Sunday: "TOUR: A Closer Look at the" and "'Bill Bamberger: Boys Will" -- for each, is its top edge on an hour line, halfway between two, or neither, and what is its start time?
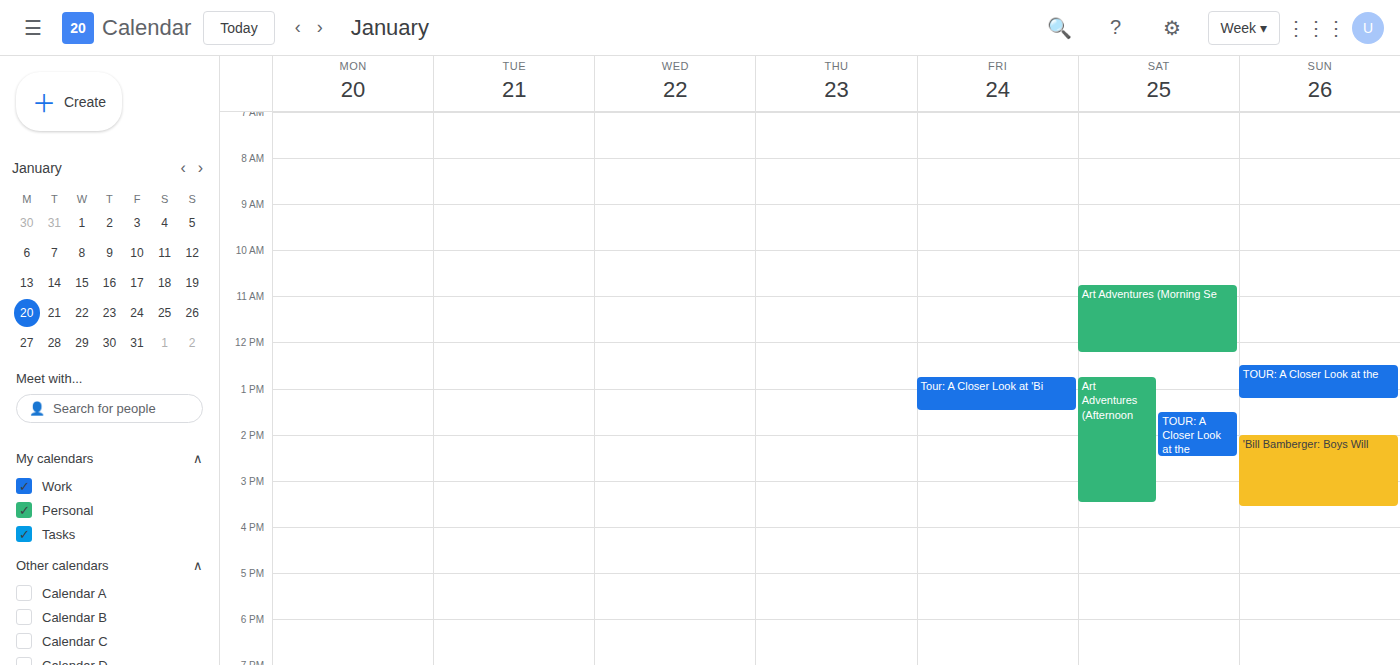
"TOUR: A Closer Look at the": 12:30 PM, halfway between the 12 PM and 1 PM lines. "'Bill Bamberger: Boys Will": 2:00 PM, exactly on the 2 PM line.